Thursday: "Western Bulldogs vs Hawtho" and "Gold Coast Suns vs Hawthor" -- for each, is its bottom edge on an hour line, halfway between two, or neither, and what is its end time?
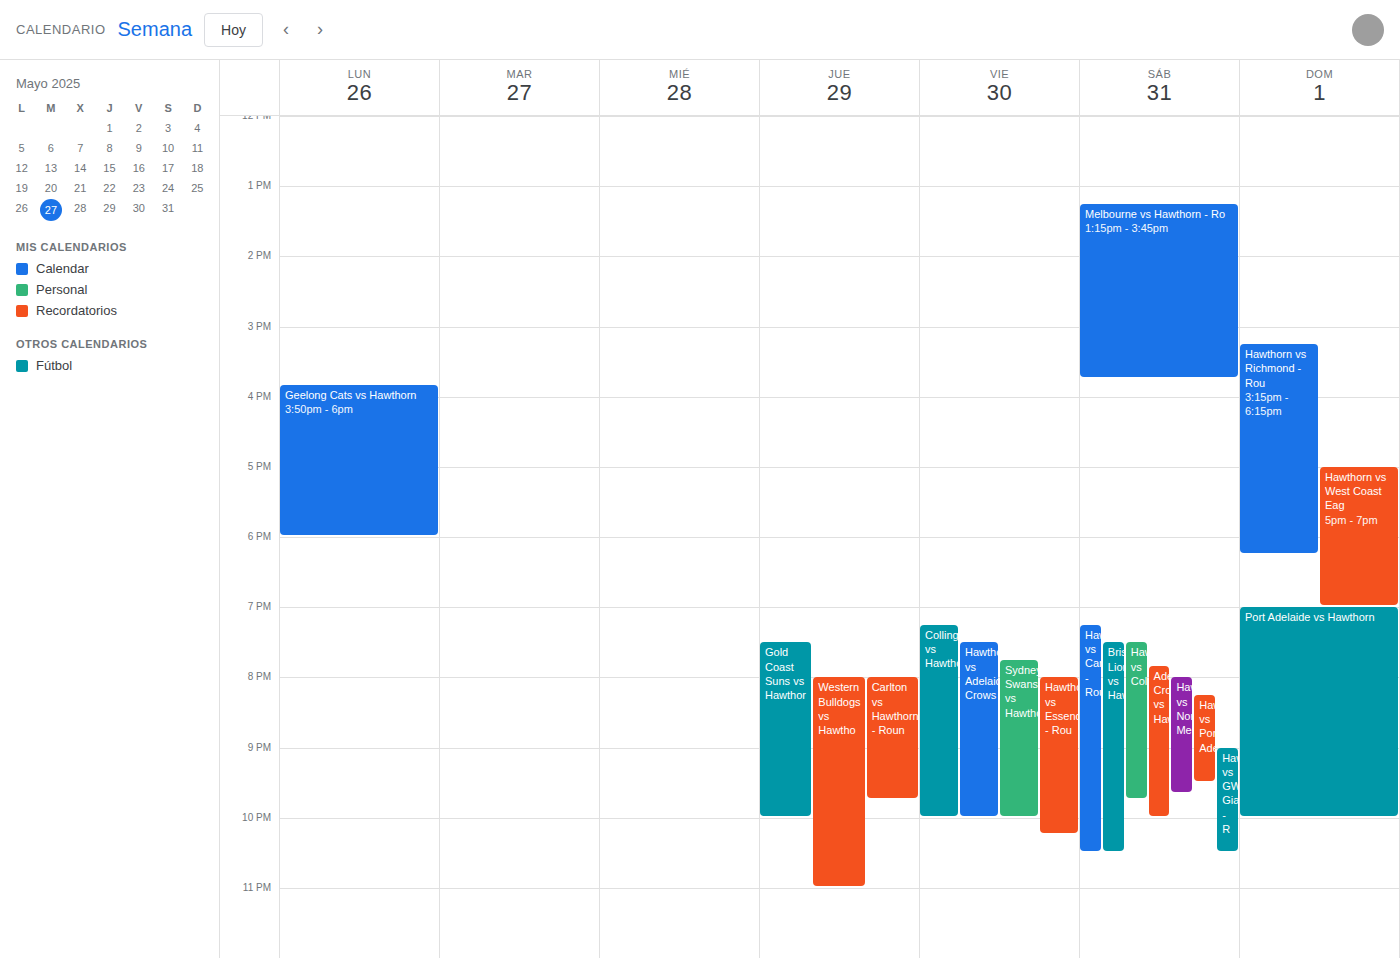
"Western Bulldogs vs Hawtho": 11:00 PM, exactly on the 11 PM line. "Gold Coast Suns vs Hawthor": 10:00 PM, exactly on the 10 PM line.